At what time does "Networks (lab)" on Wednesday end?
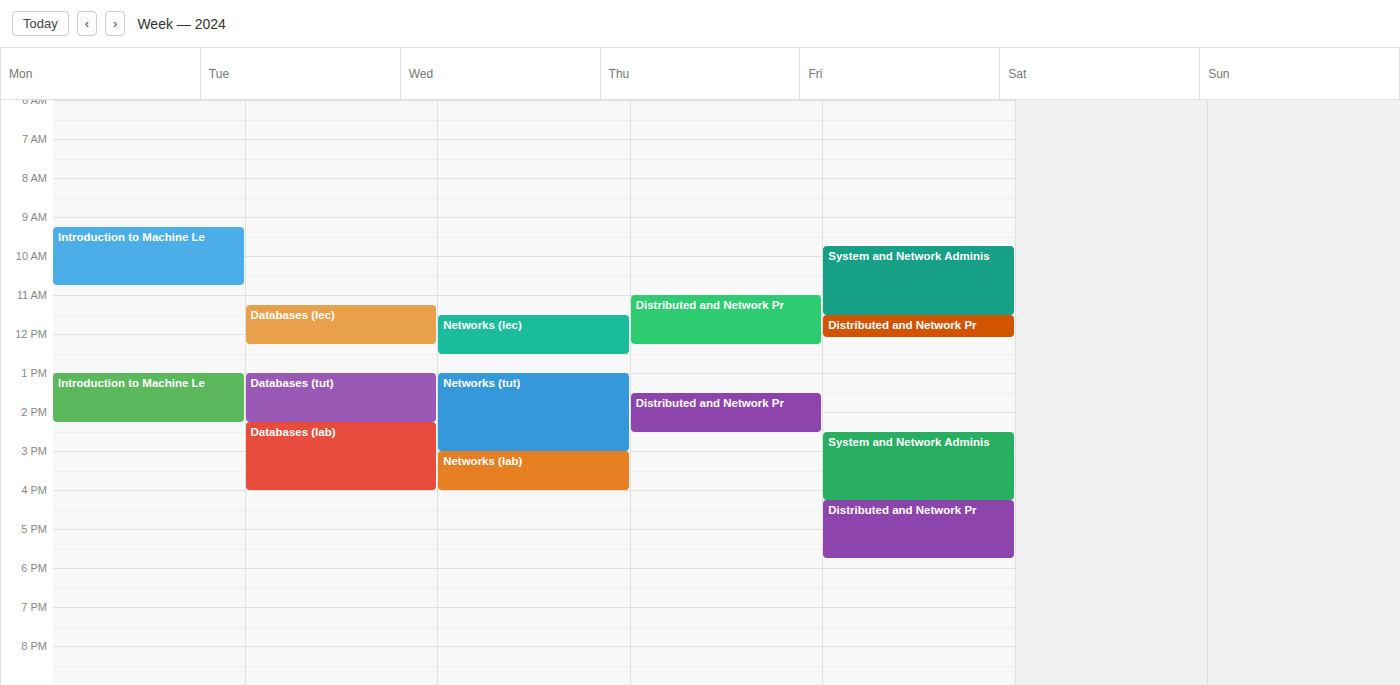
4:00 PM